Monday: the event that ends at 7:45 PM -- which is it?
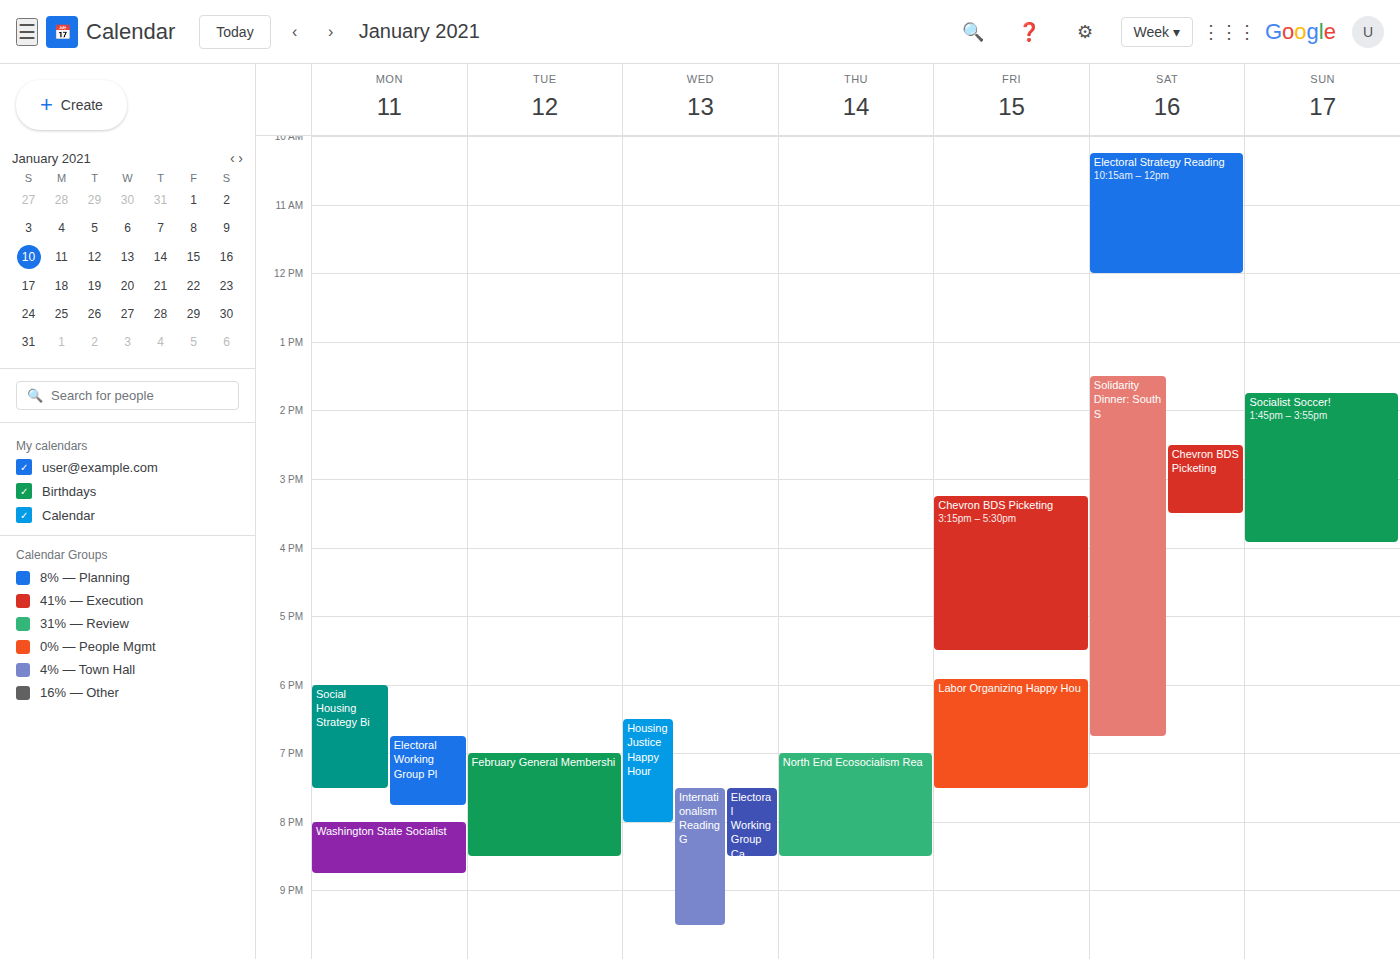
"Electoral Working Group Pl"